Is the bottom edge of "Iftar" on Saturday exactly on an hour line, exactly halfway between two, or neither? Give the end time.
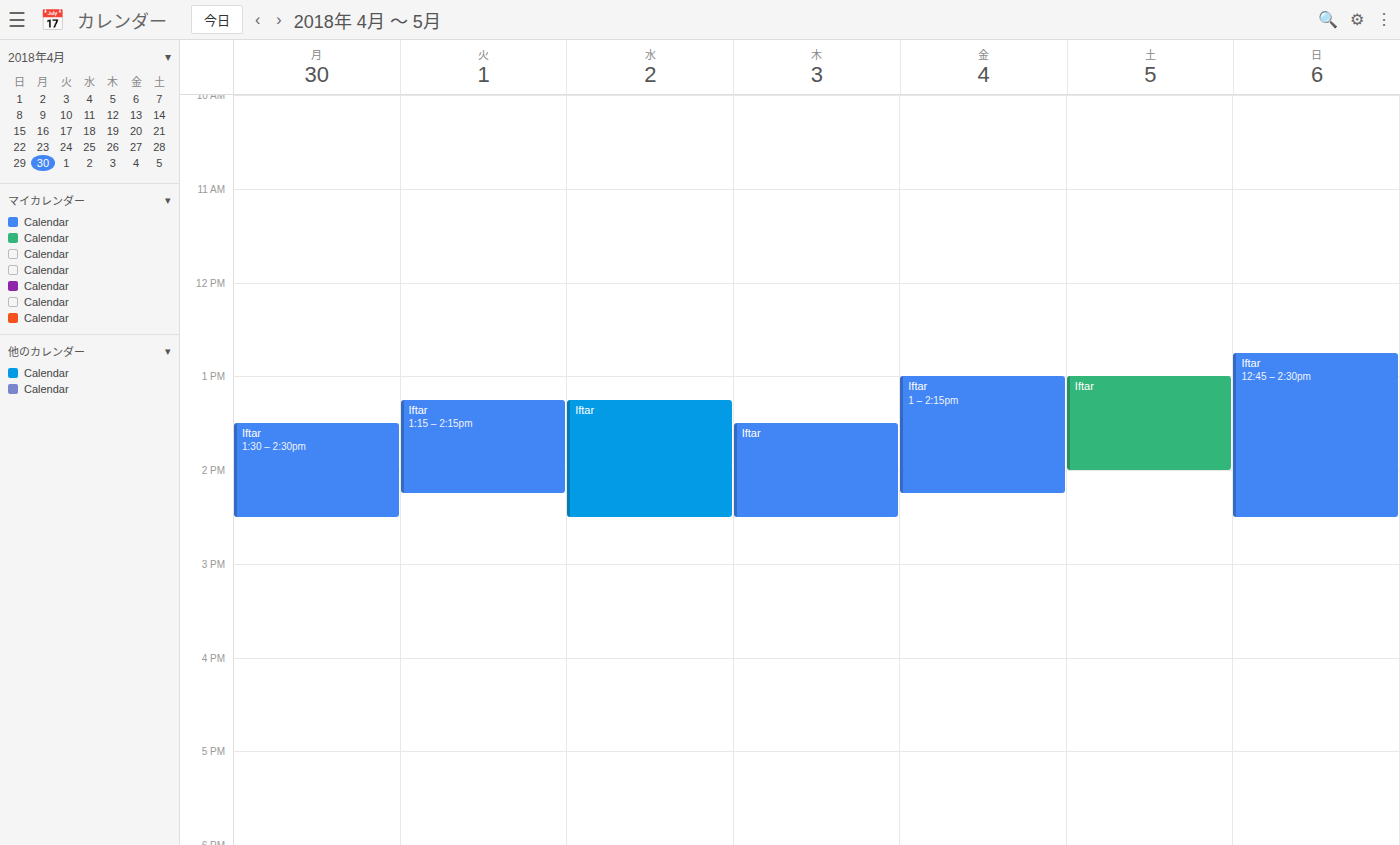
2:00 PM -- exactly on the 2 PM line.